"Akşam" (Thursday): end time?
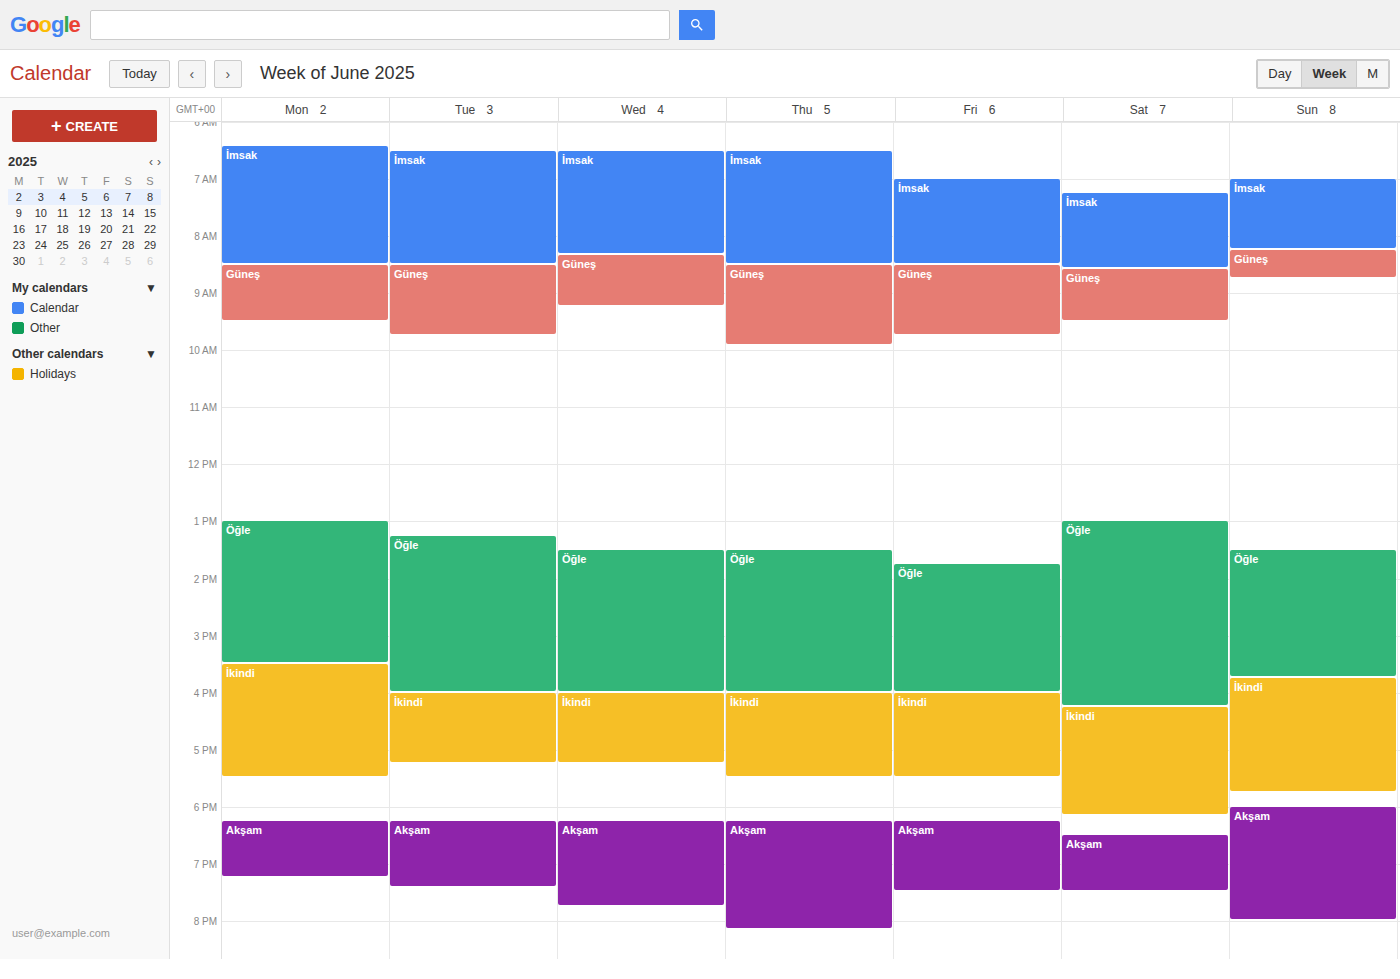
8:10 PM